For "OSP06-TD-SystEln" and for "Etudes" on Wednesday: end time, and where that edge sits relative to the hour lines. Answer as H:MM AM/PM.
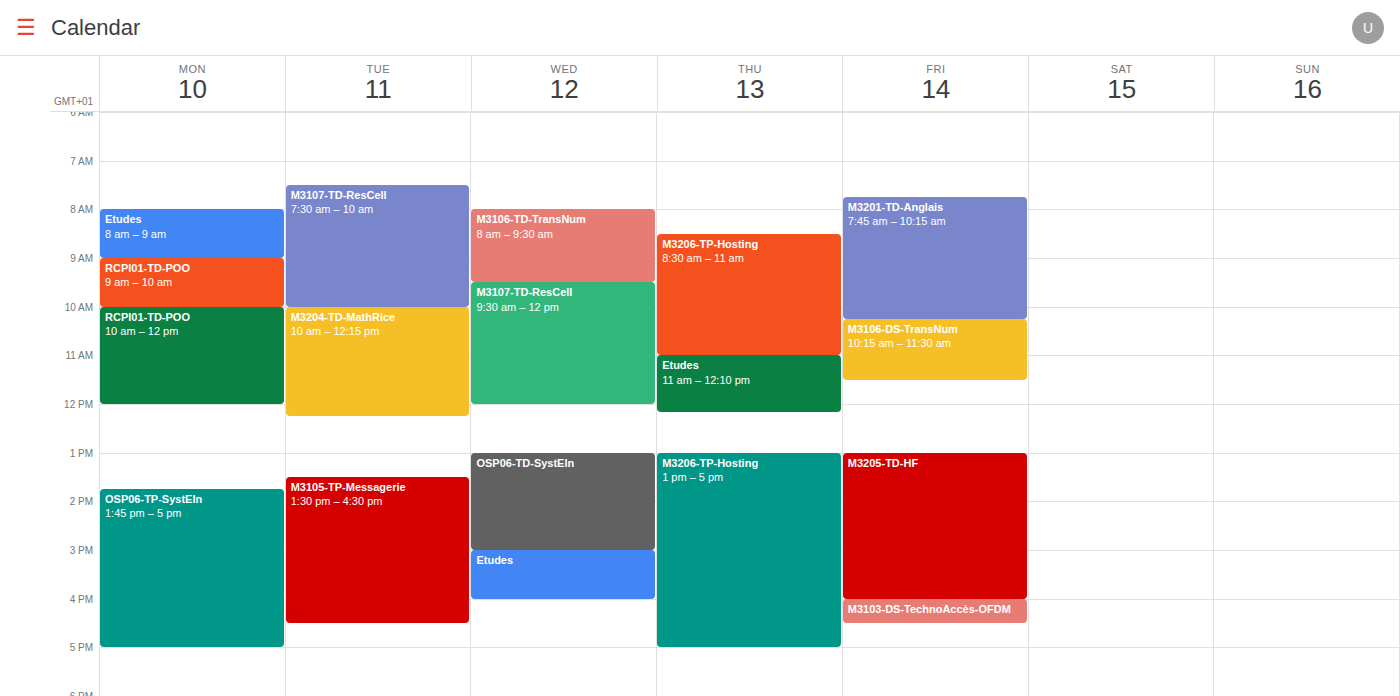
"OSP06-TD-SystEln": 3:00 PM, exactly on the 3 PM line. "Etudes": 4:00 PM, exactly on the 4 PM line.